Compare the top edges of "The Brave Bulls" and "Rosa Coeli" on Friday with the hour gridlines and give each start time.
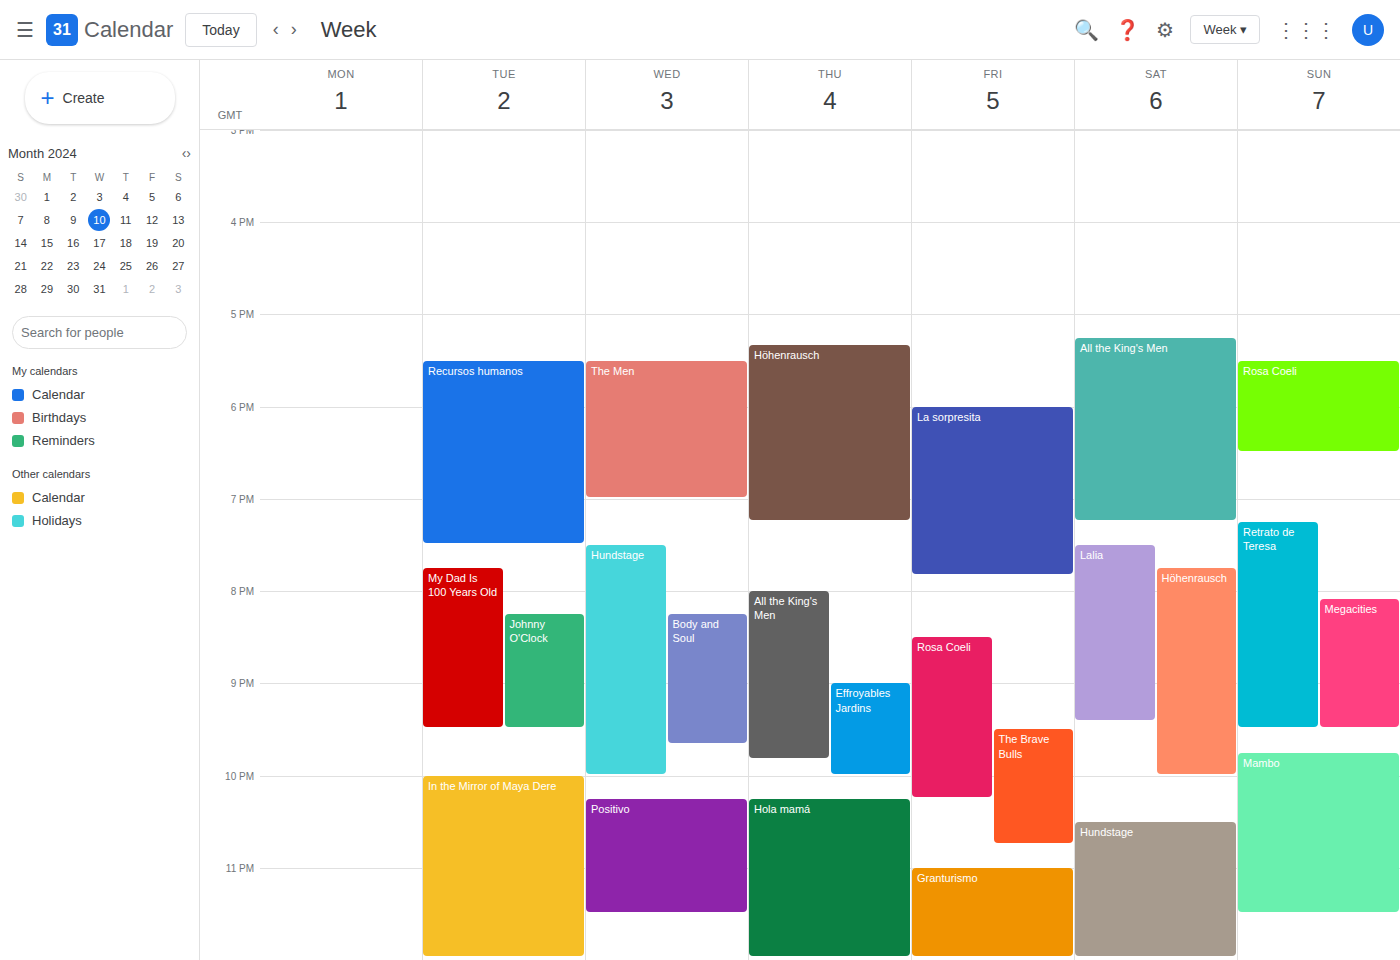
"The Brave Bulls": 21:30, halfway between the 21:00 and 22:00 lines. "Rosa Coeli": 20:30, halfway between the 20:00 and 21:00 lines.